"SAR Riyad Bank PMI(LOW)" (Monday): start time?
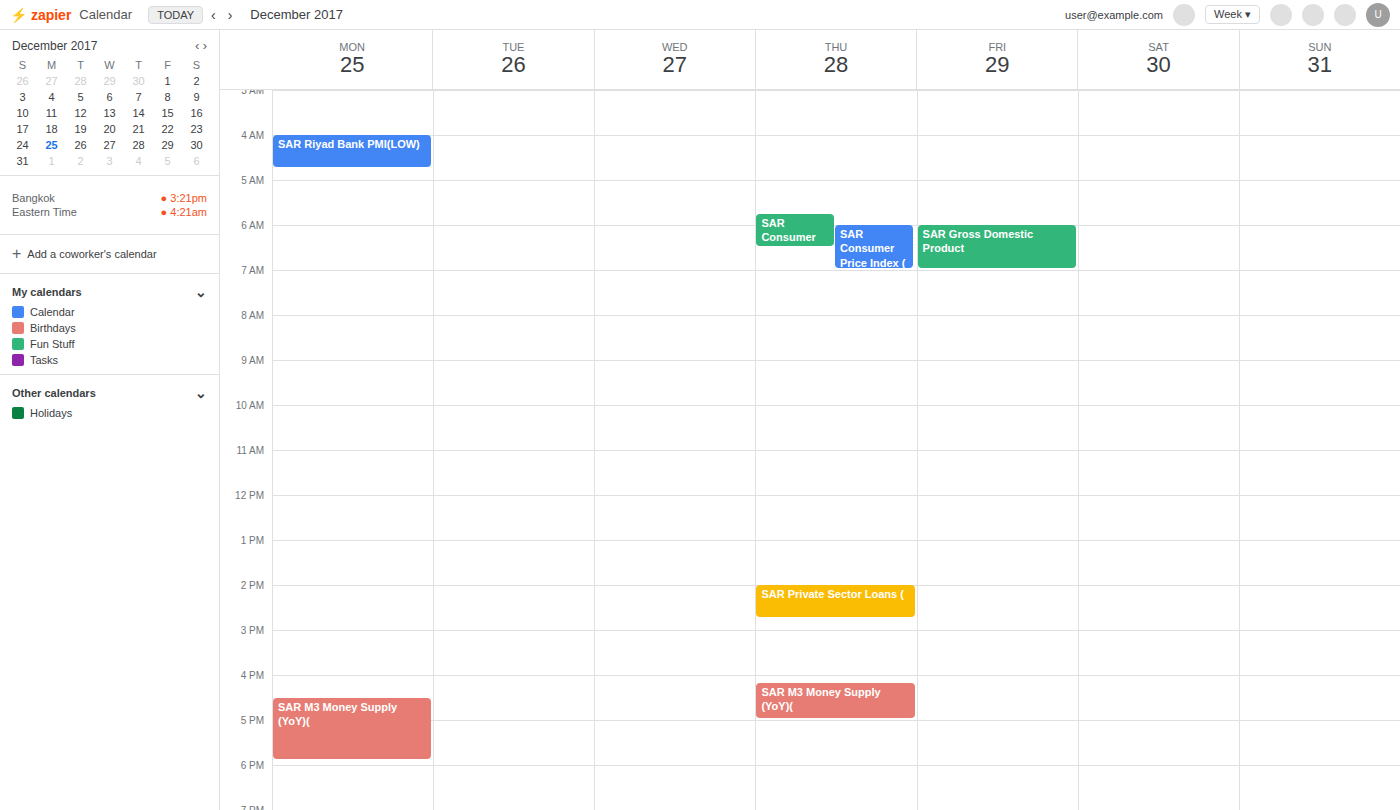
4:00 AM